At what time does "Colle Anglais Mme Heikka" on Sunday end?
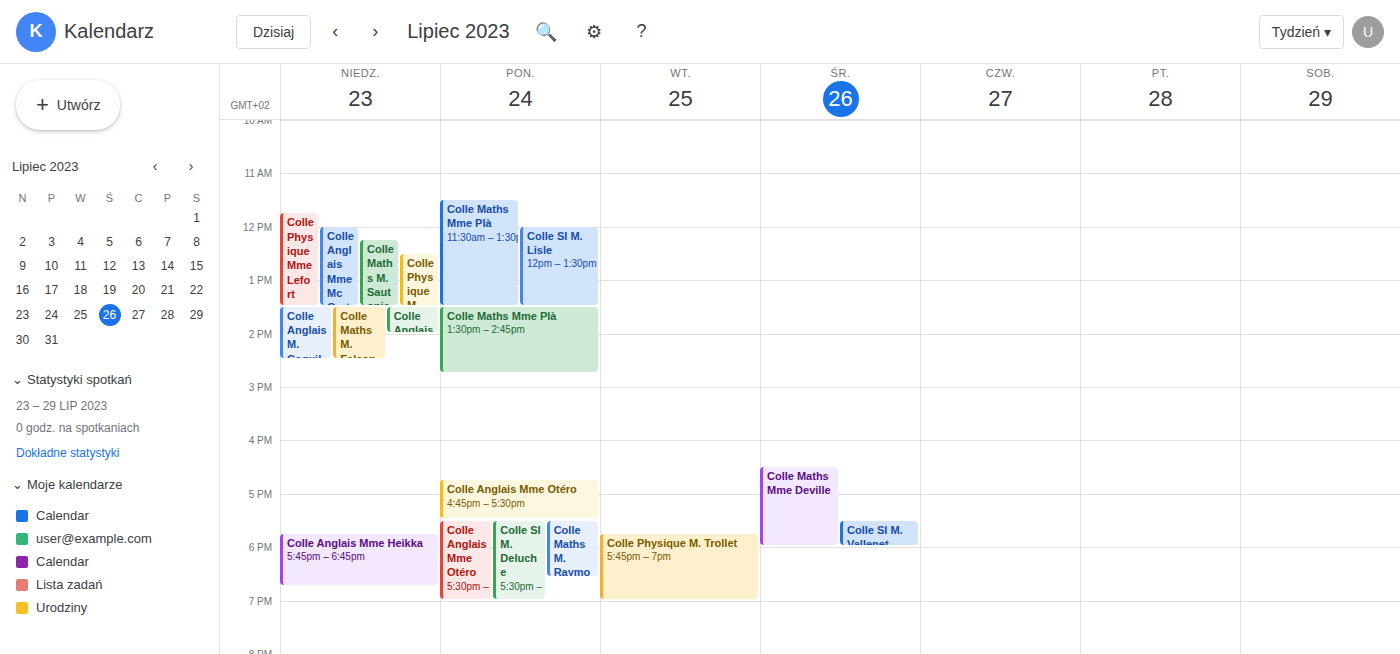
6:45 PM